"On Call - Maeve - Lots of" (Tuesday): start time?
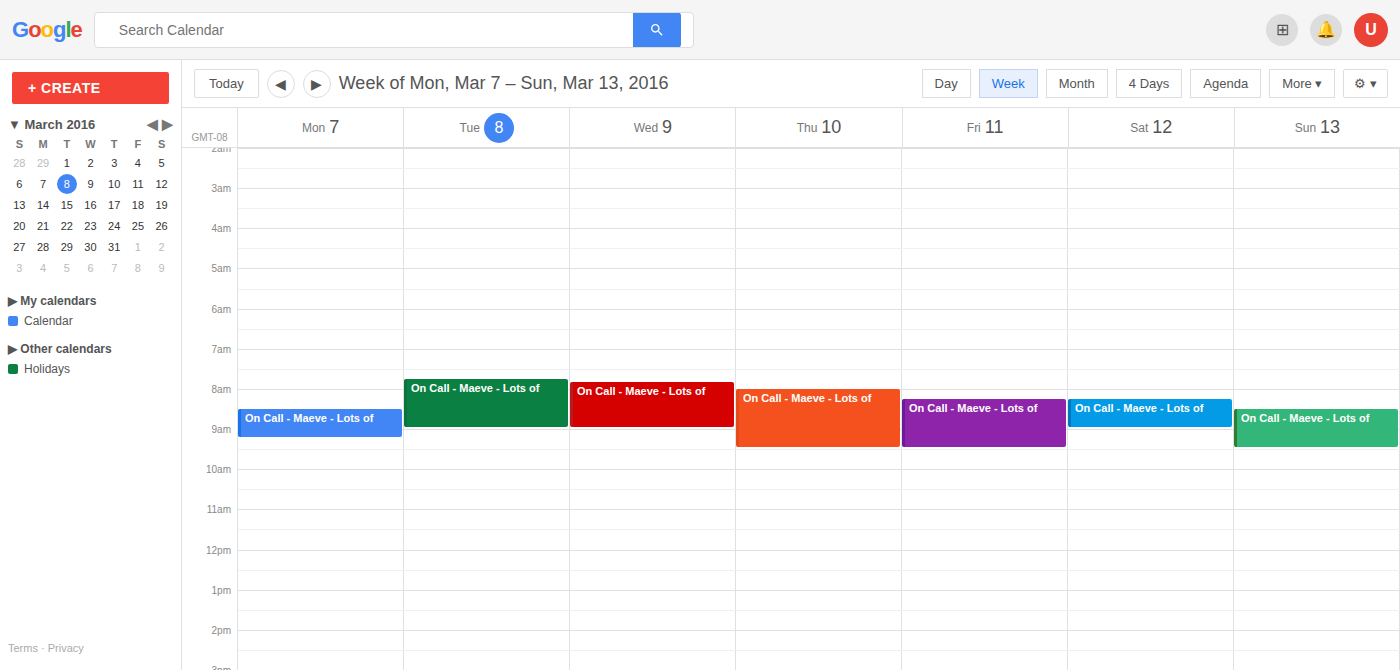
07:45